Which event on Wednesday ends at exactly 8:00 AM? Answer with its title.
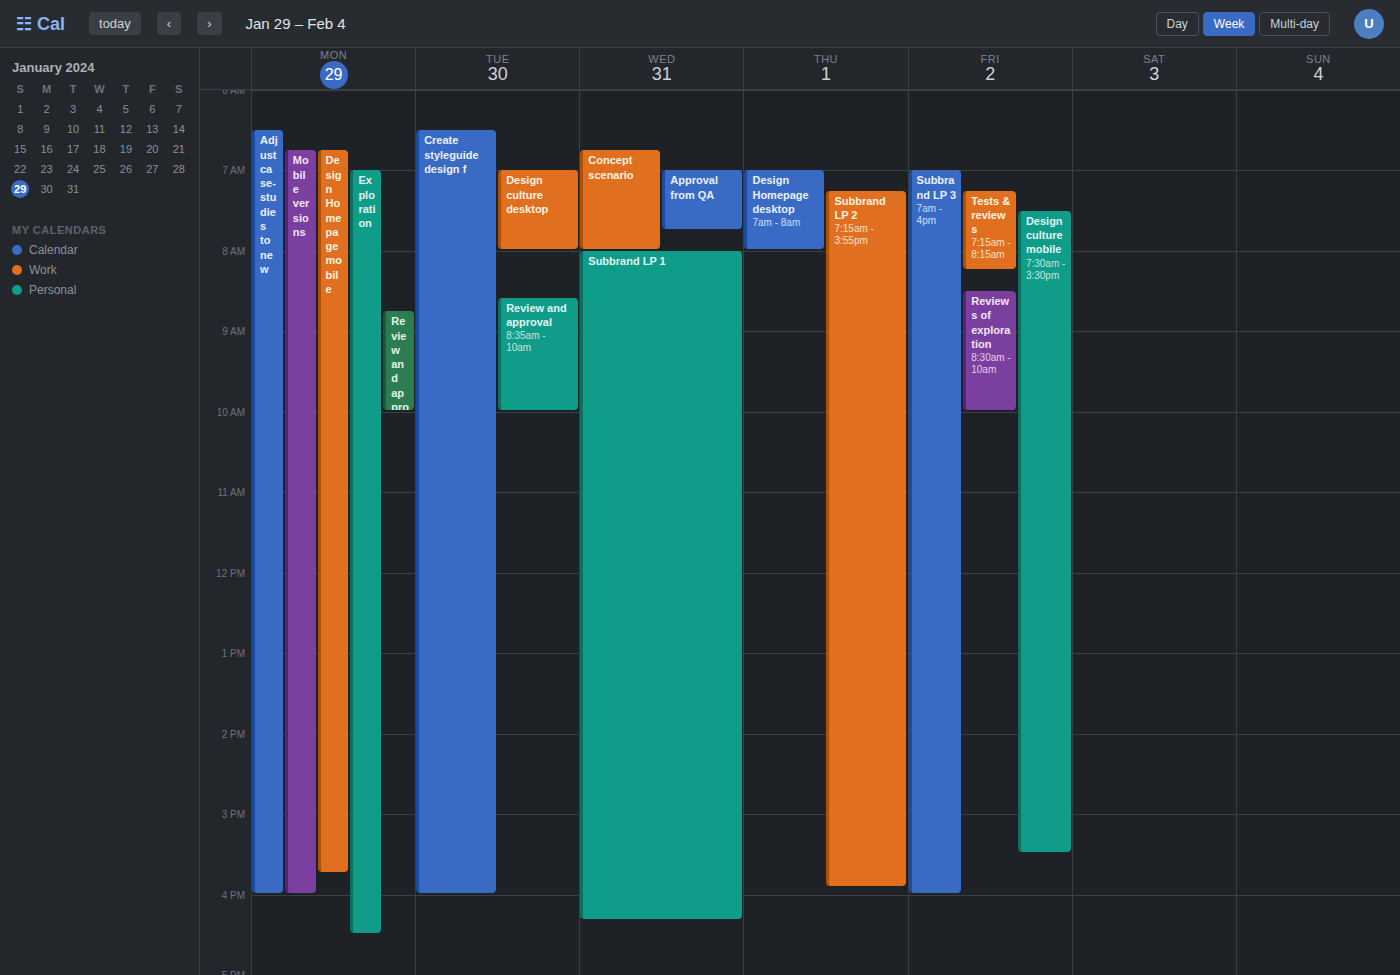
"Concept scenario"